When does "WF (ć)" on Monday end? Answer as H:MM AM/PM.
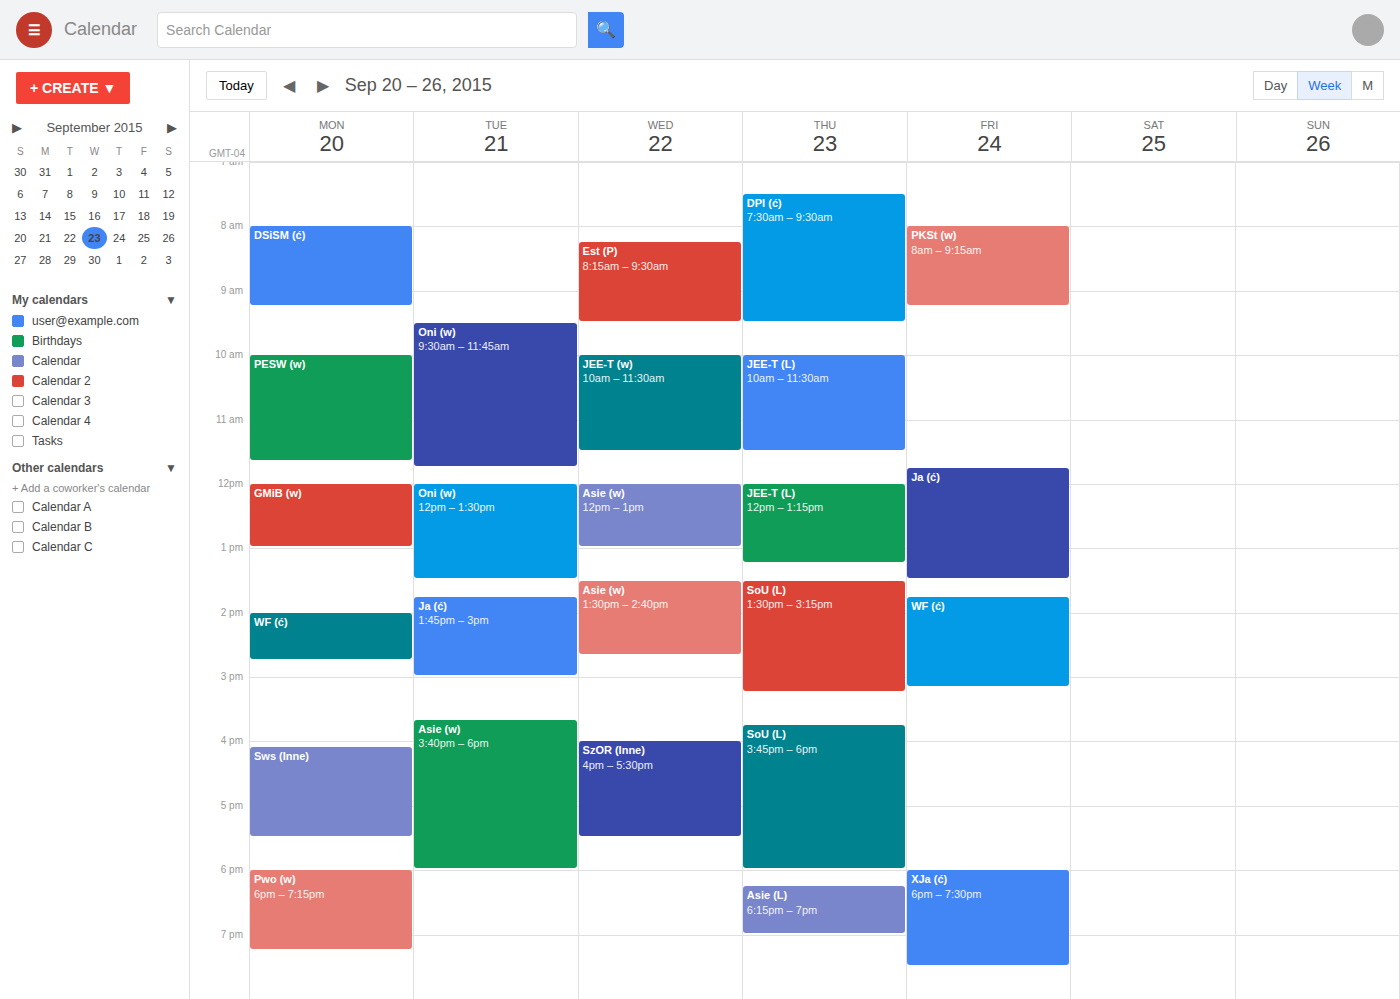
2:45 PM